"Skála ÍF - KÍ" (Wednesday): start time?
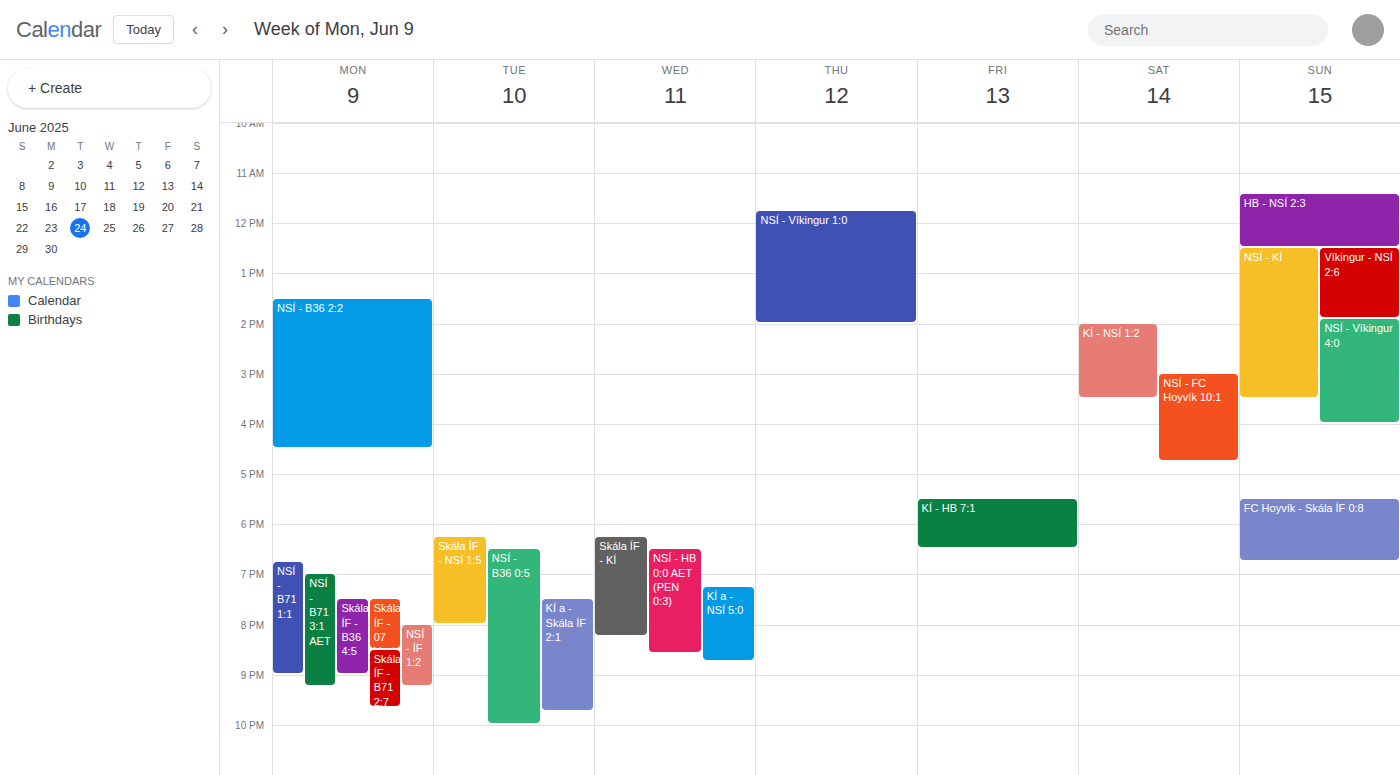
6:15 PM